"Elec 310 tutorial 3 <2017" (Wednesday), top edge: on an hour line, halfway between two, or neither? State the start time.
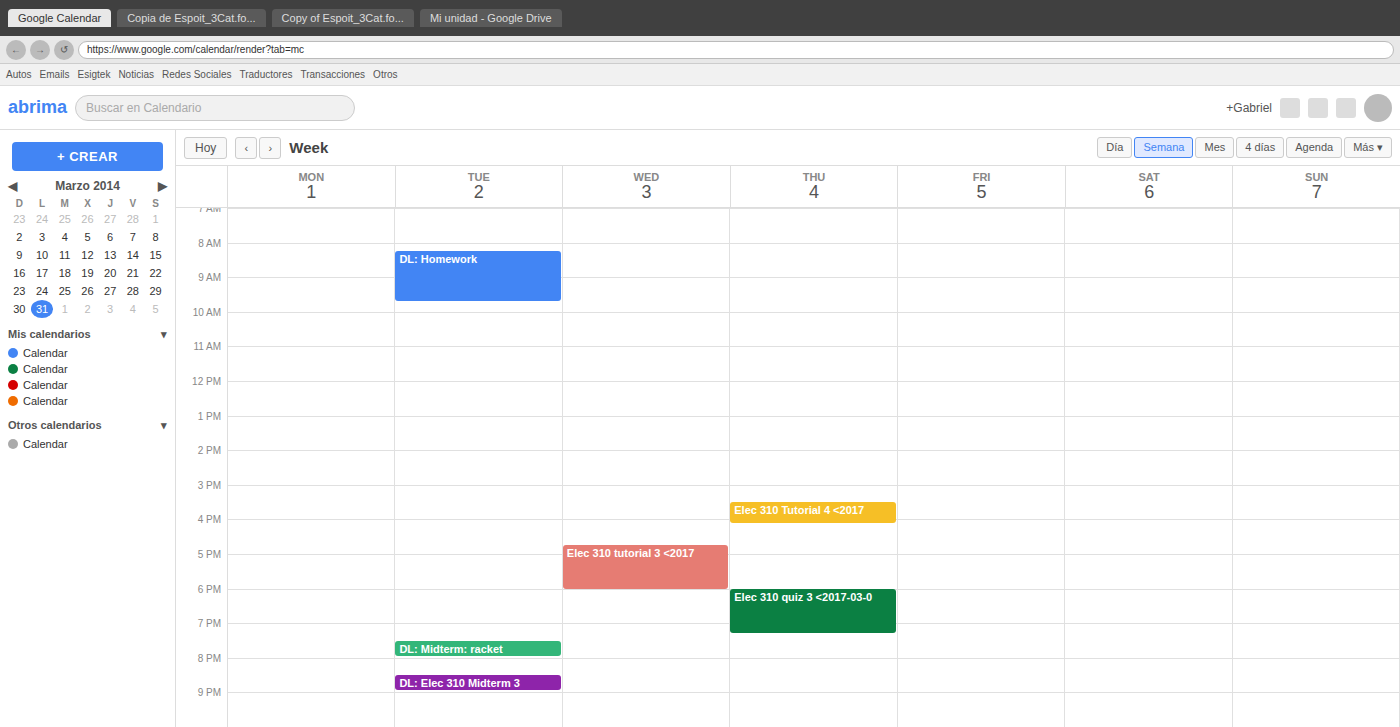
4:45 PM -- neither: three quarters of the way from the 4 PM line to the 5 PM line.